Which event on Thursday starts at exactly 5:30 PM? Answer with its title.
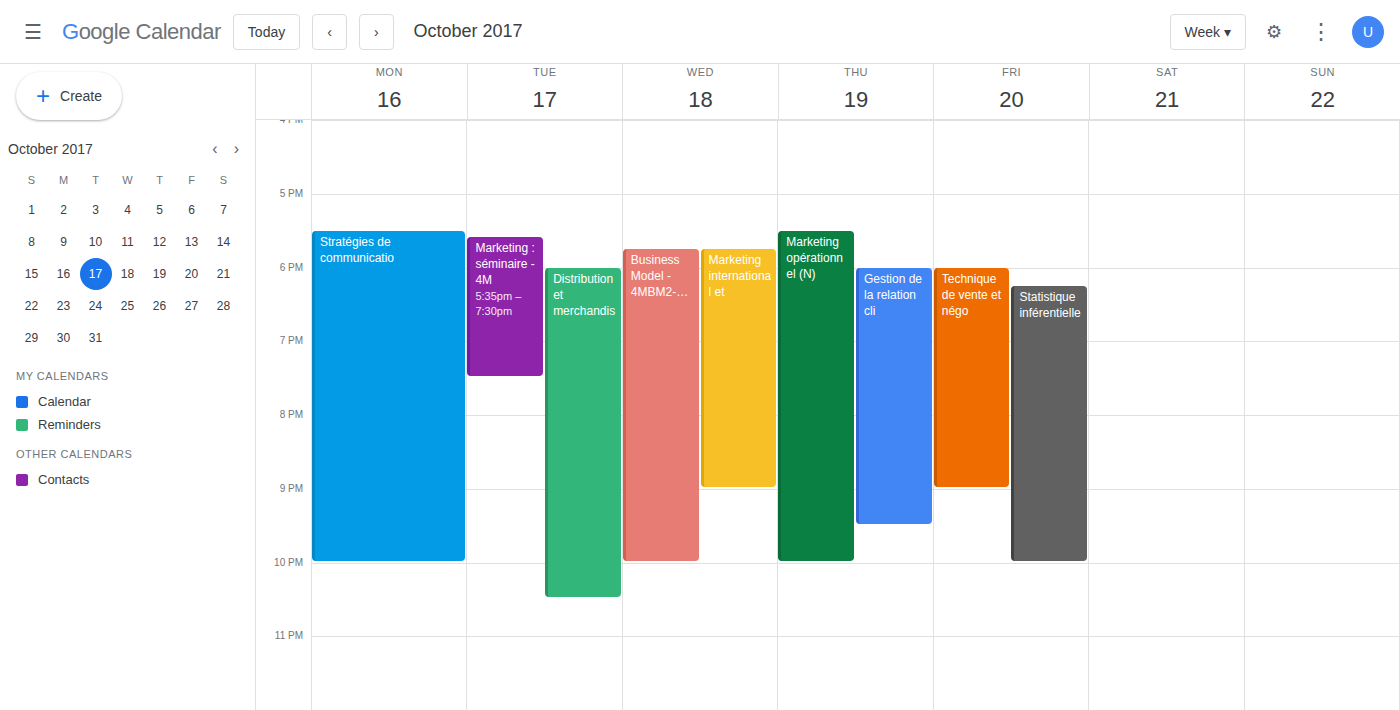
"Marketing opérationnel (N)"